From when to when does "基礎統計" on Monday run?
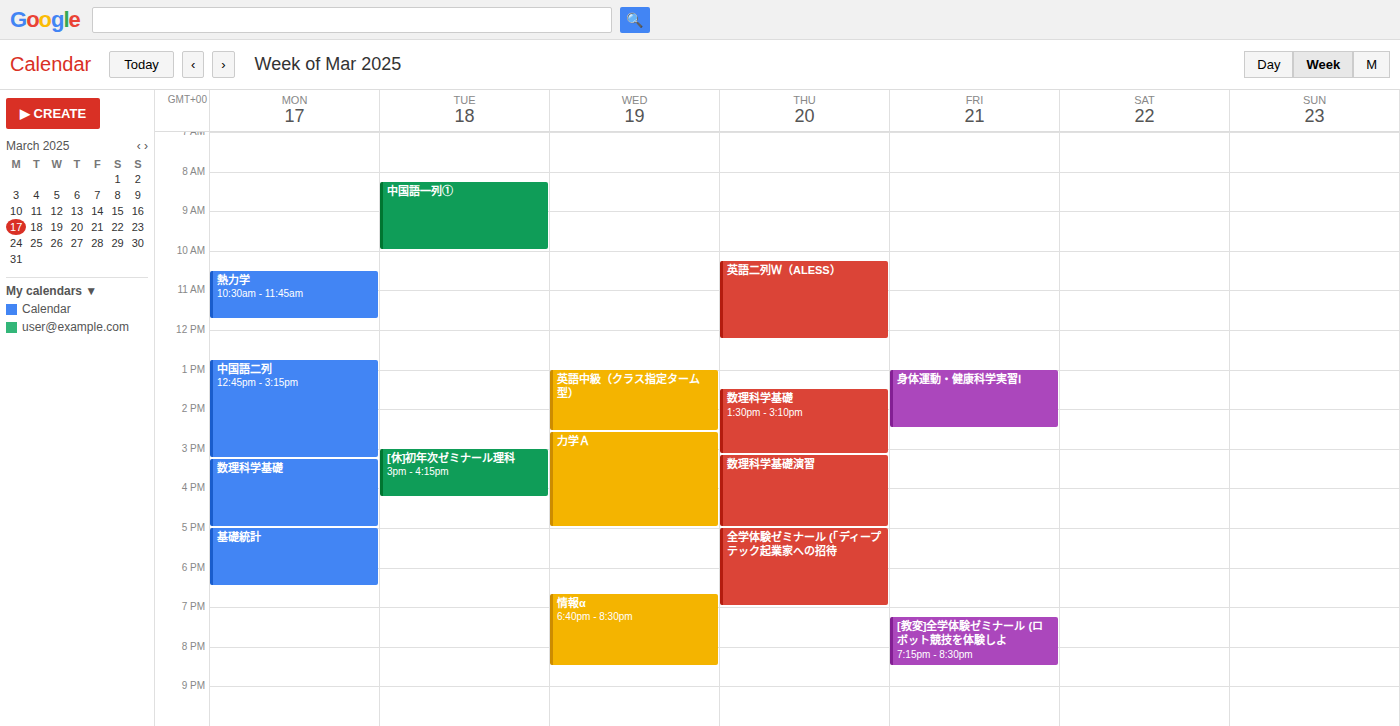
17:00 to 18:30